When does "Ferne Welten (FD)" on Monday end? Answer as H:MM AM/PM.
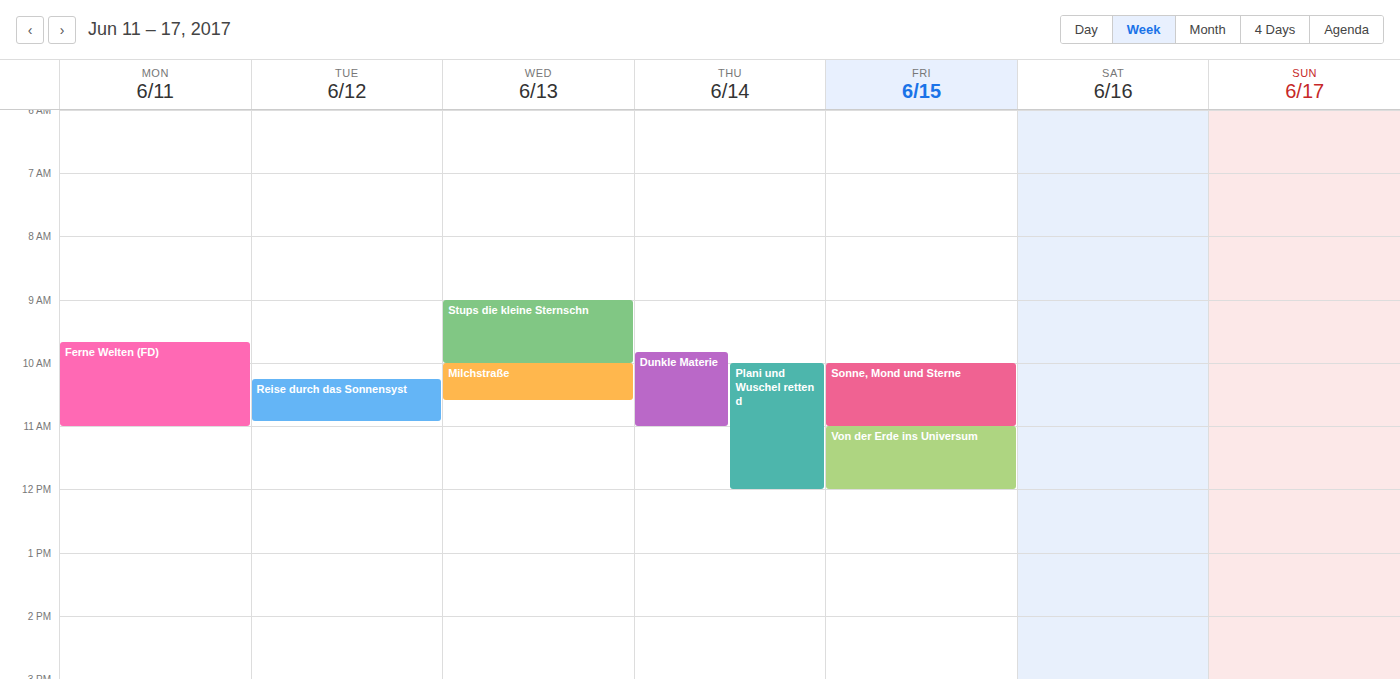
11:00 AM